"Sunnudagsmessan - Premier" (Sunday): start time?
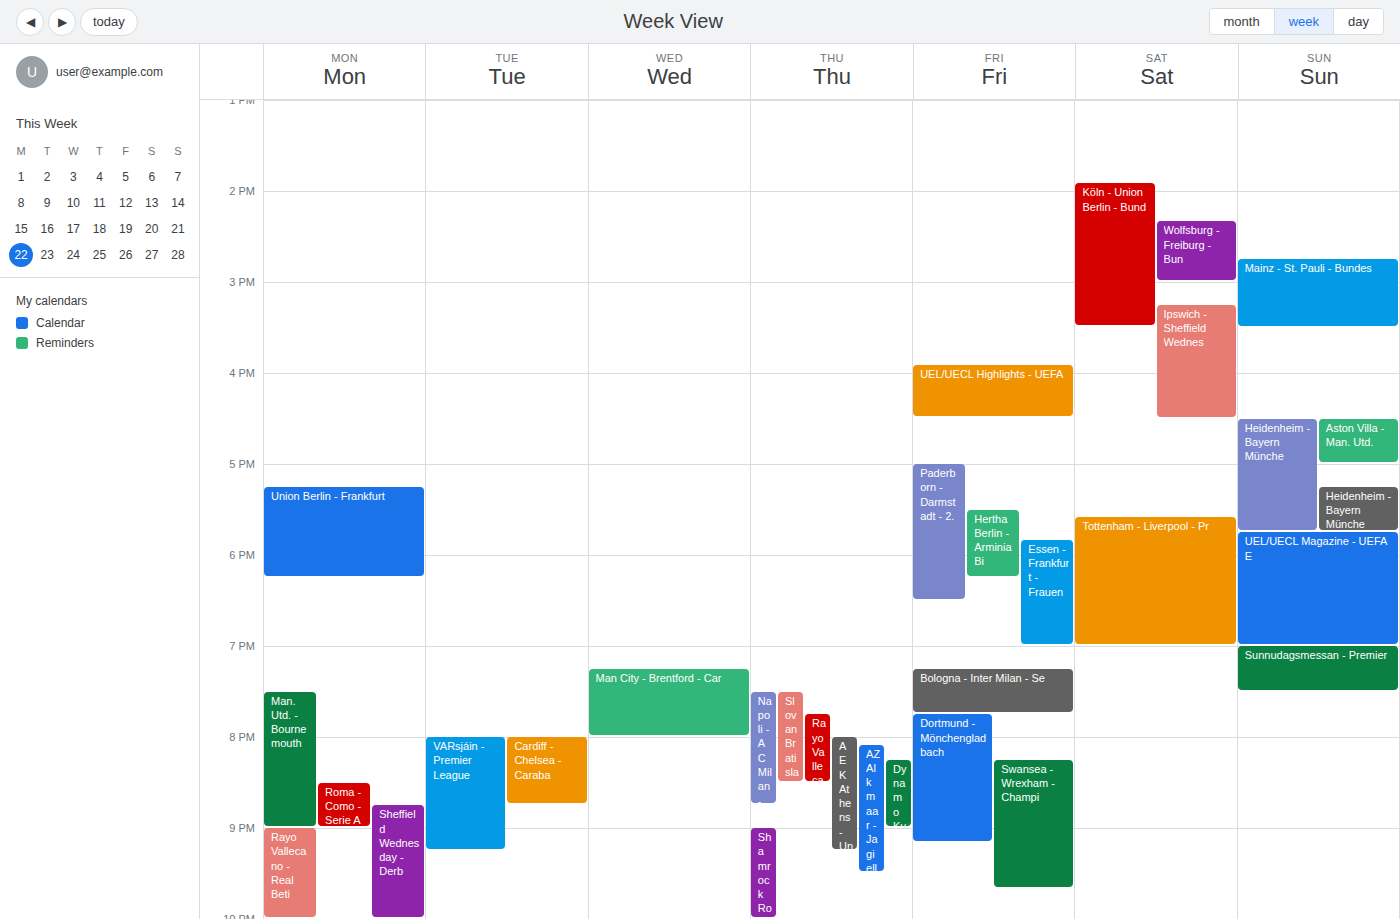
19:00